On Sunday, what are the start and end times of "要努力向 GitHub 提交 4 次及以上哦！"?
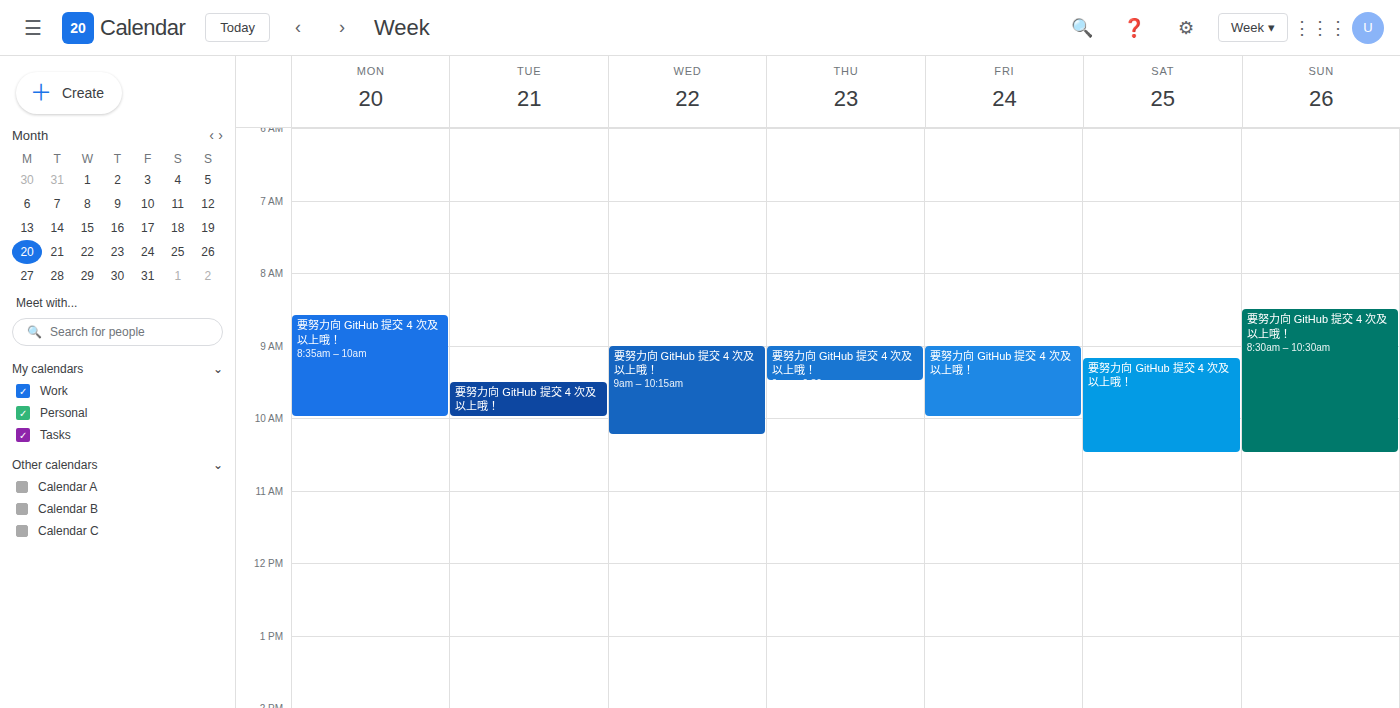
8:30 AM to 10:30 AM